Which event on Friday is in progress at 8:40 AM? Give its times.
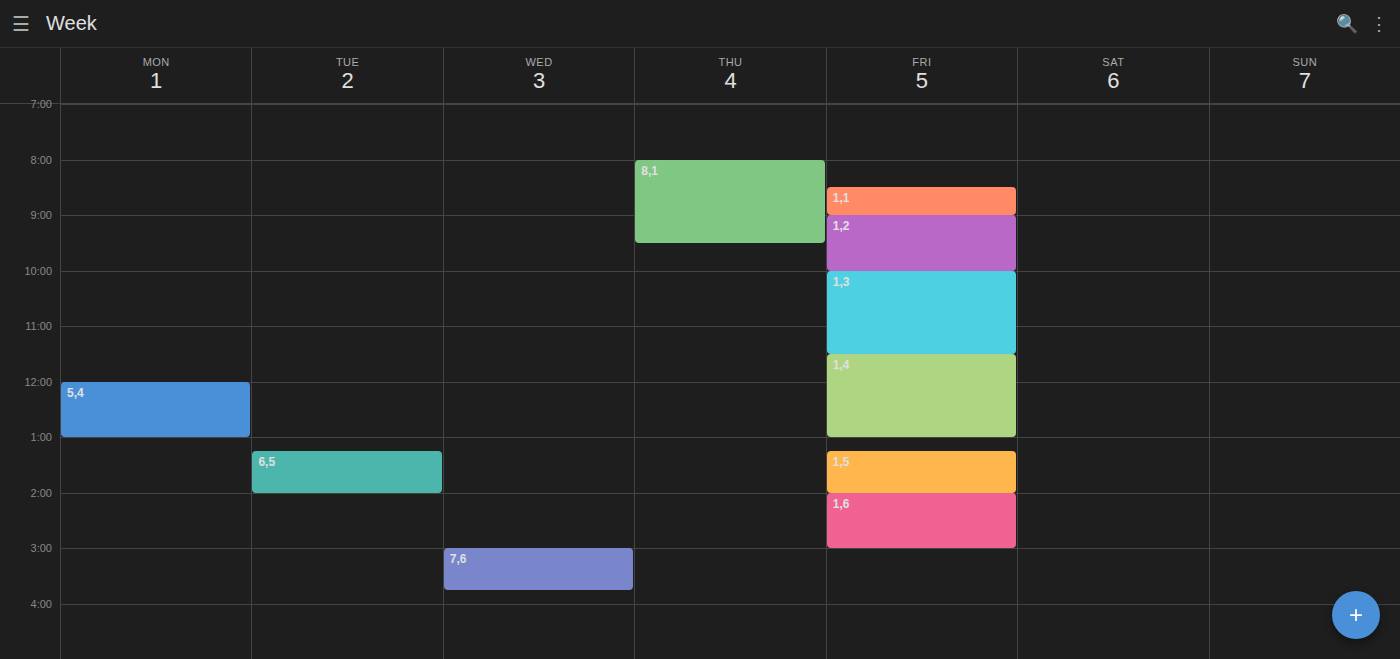
"1,1", 8:30 AM to 9:00 AM